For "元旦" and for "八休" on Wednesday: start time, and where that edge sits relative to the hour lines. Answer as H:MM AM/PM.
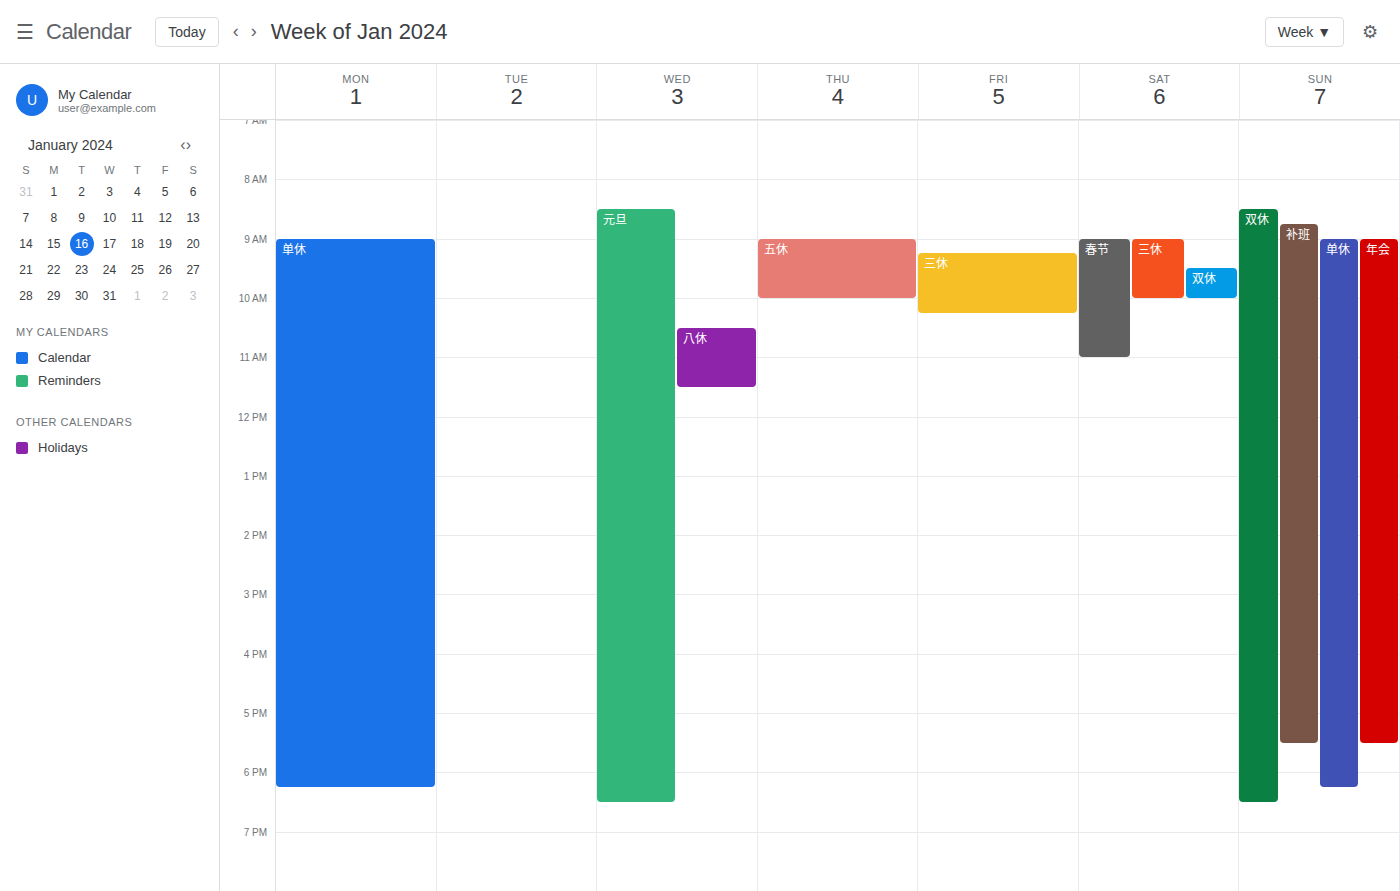
"元旦": 8:30 AM, halfway between the 8 AM and 9 AM lines. "八休": 10:30 AM, halfway between the 10 AM and 11 AM lines.